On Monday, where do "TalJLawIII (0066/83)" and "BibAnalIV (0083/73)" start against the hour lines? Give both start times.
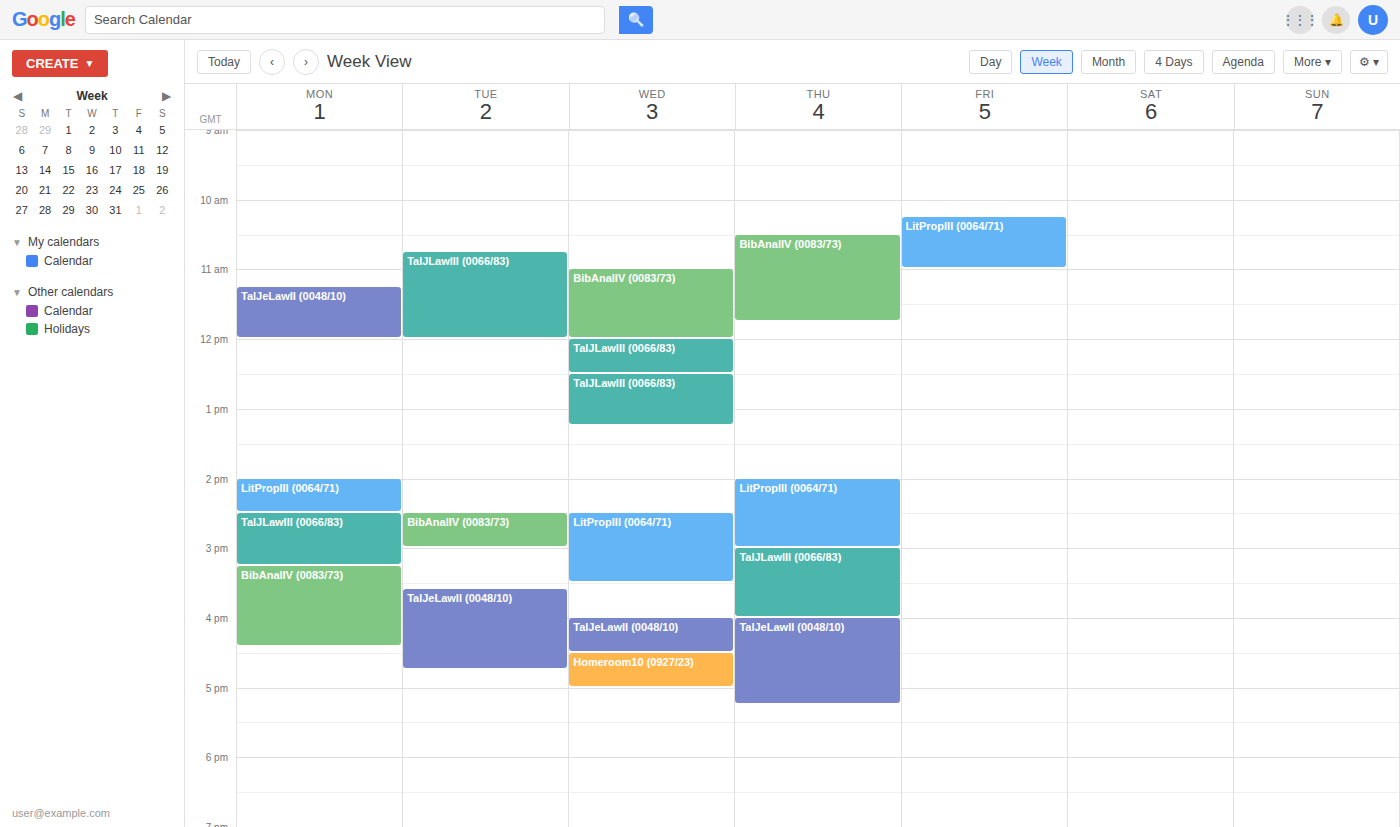
"TalJLawIII (0066/83)": 2:30 PM, halfway between the 2 PM and 3 PM lines. "BibAnalIV (0083/73)": 3:15 PM, neither: a quarter of the way from the 3 PM line to the 4 PM line.